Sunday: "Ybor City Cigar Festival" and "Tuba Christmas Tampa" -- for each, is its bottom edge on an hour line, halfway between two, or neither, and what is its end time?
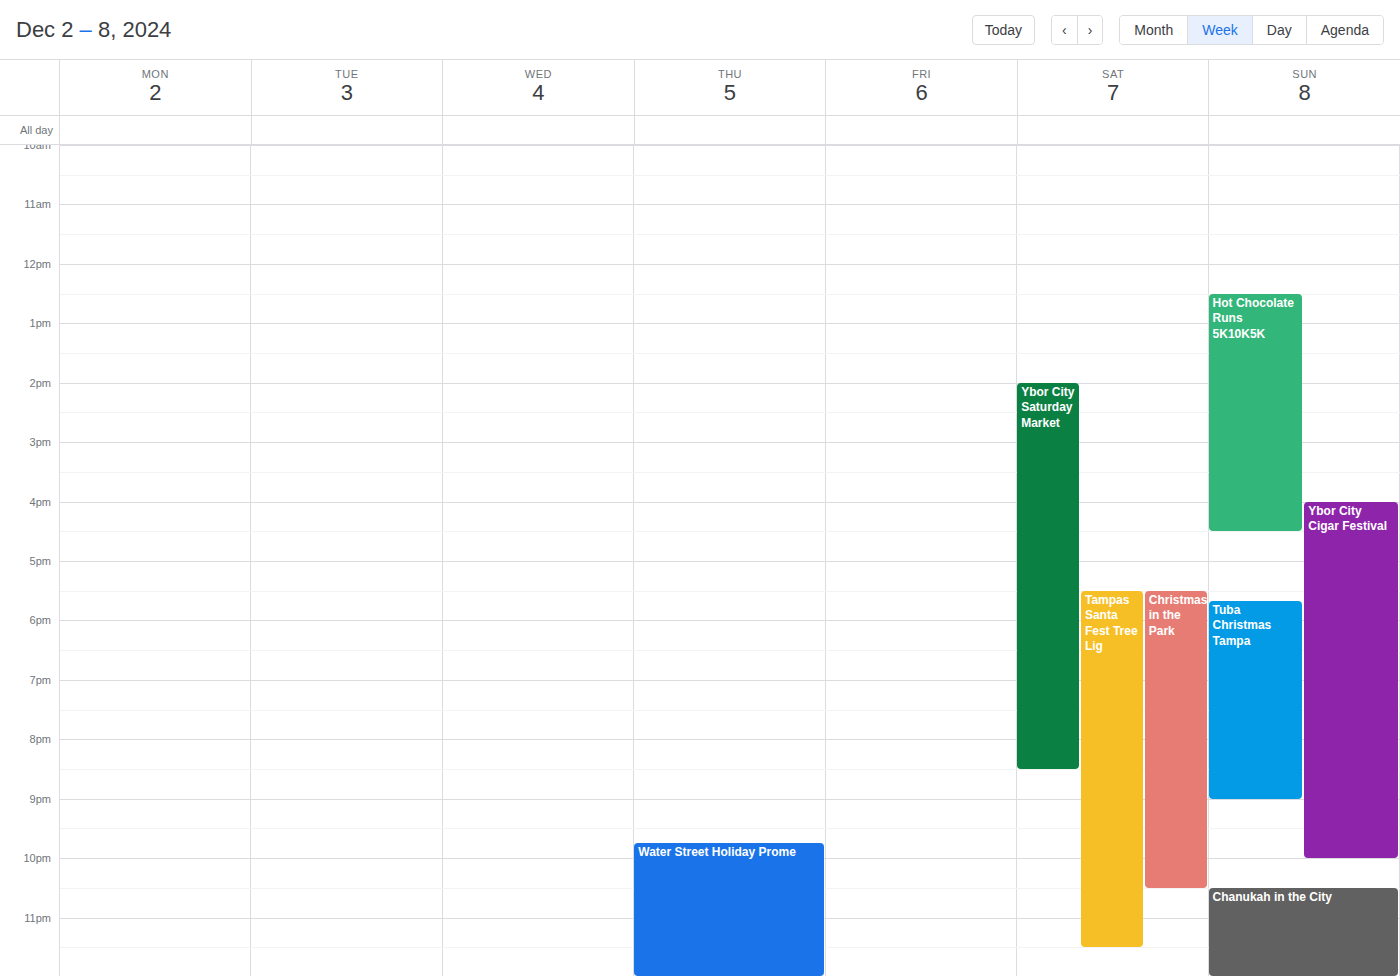
"Ybor City Cigar Festival": 10:00 PM, exactly on the 10 PM line. "Tuba Christmas Tampa": 9:00 PM, exactly on the 9 PM line.